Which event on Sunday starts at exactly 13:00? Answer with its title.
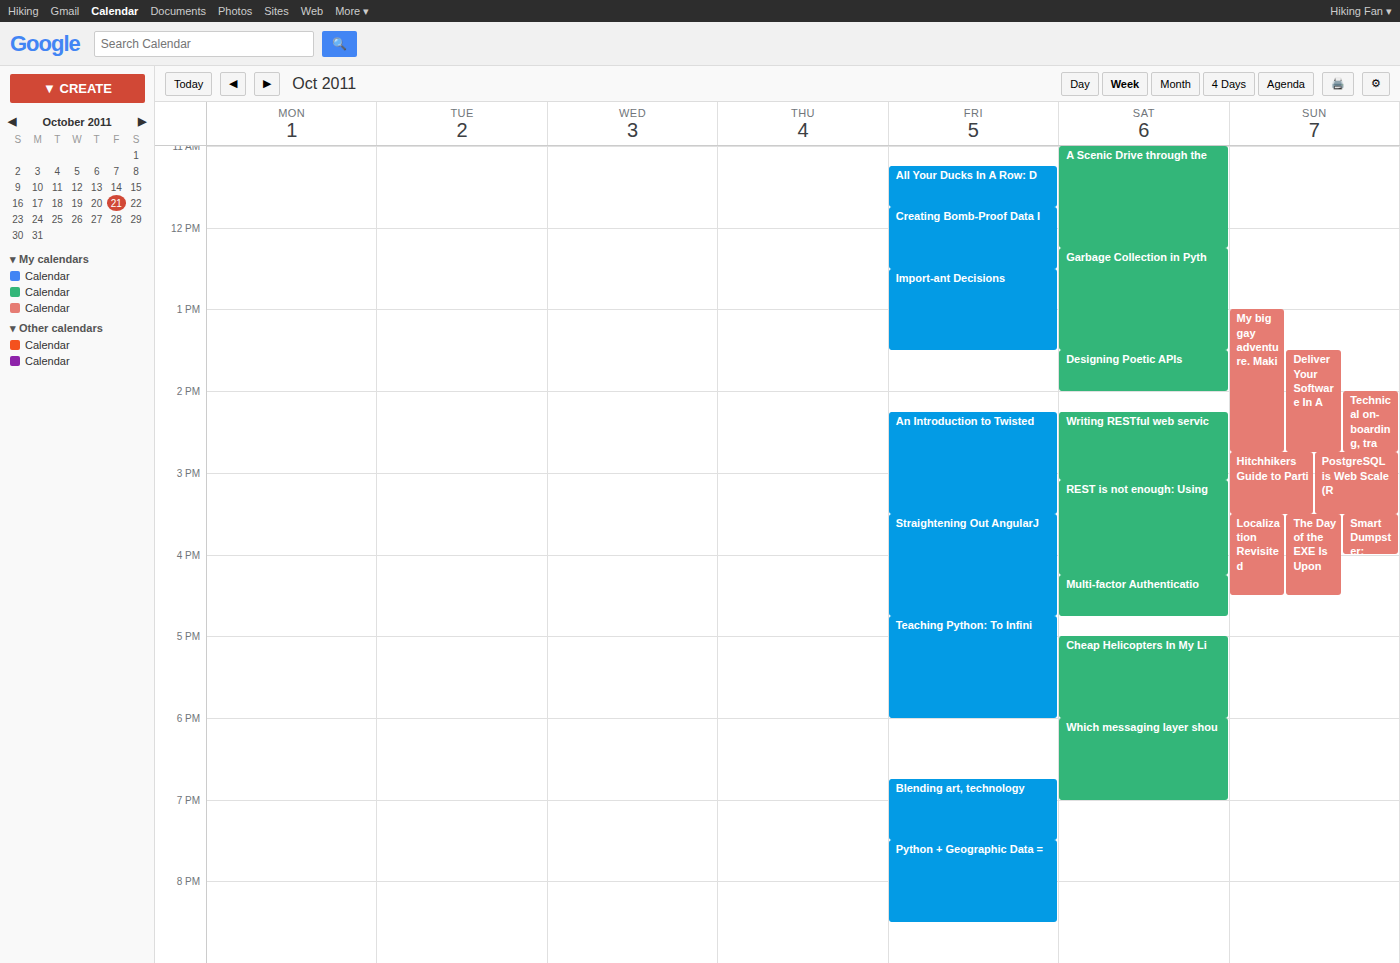
"My big gay adventure. Maki"